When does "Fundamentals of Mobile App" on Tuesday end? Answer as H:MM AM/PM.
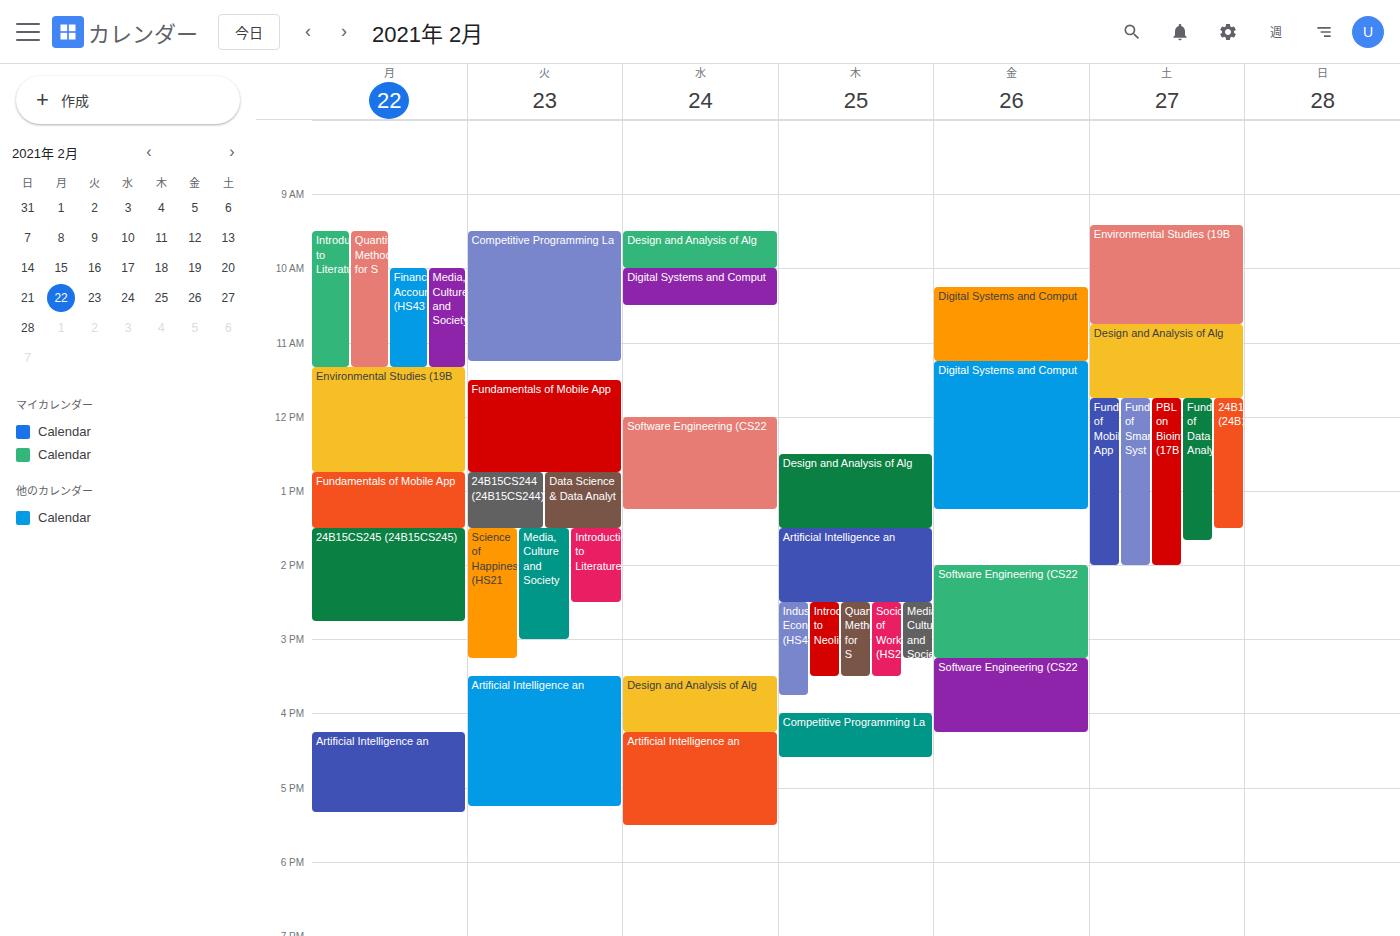
12:45 PM